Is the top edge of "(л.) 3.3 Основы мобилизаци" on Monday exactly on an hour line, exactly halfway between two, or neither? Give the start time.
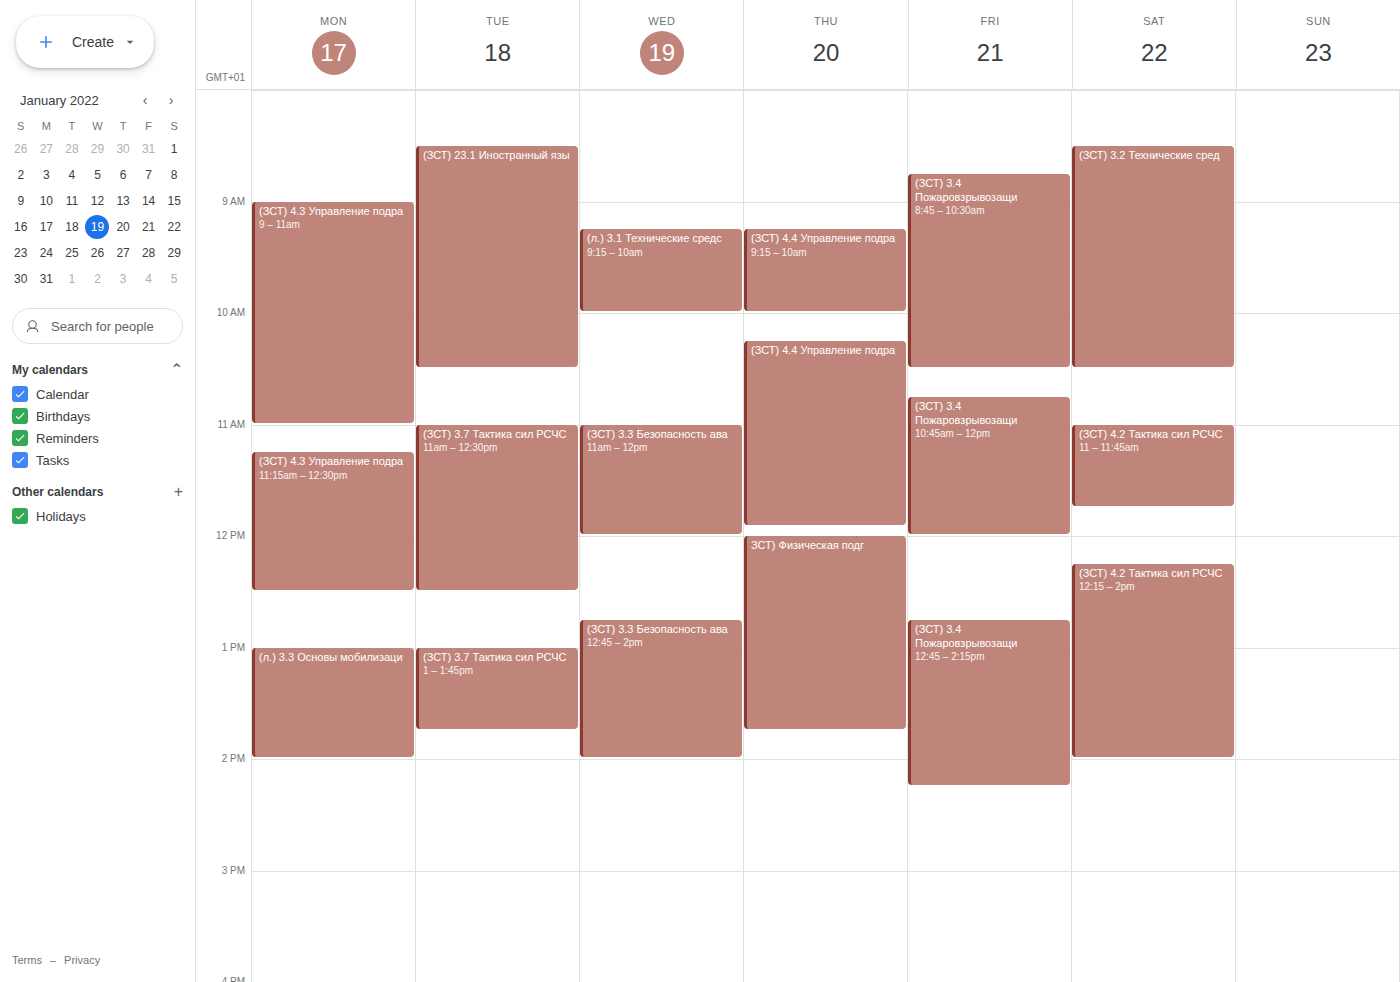
1:00 PM -- exactly on the 1 PM line.